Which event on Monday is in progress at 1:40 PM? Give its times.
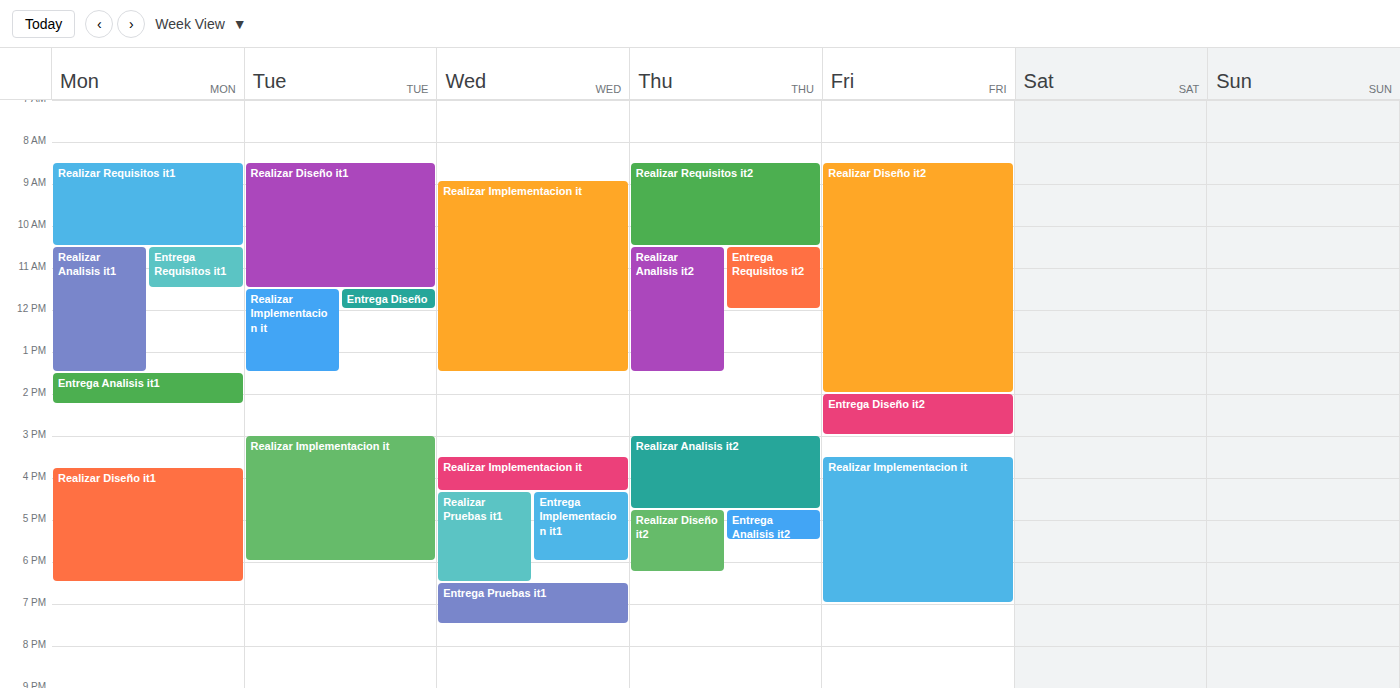
"Entrega Analisis it1", 1:30 PM to 2:15 PM